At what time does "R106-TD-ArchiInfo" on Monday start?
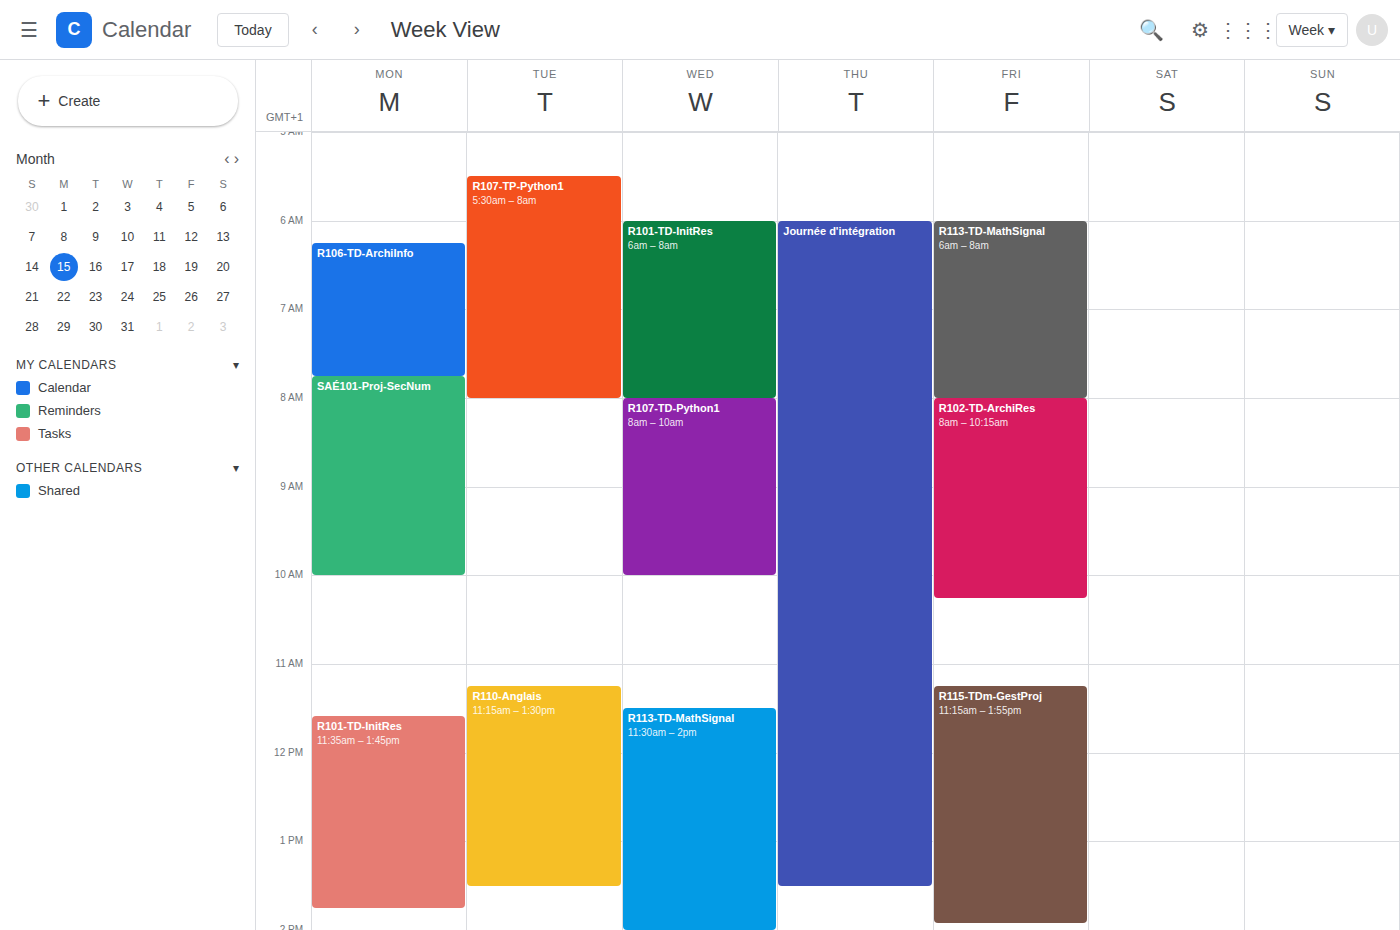
6:15 AM